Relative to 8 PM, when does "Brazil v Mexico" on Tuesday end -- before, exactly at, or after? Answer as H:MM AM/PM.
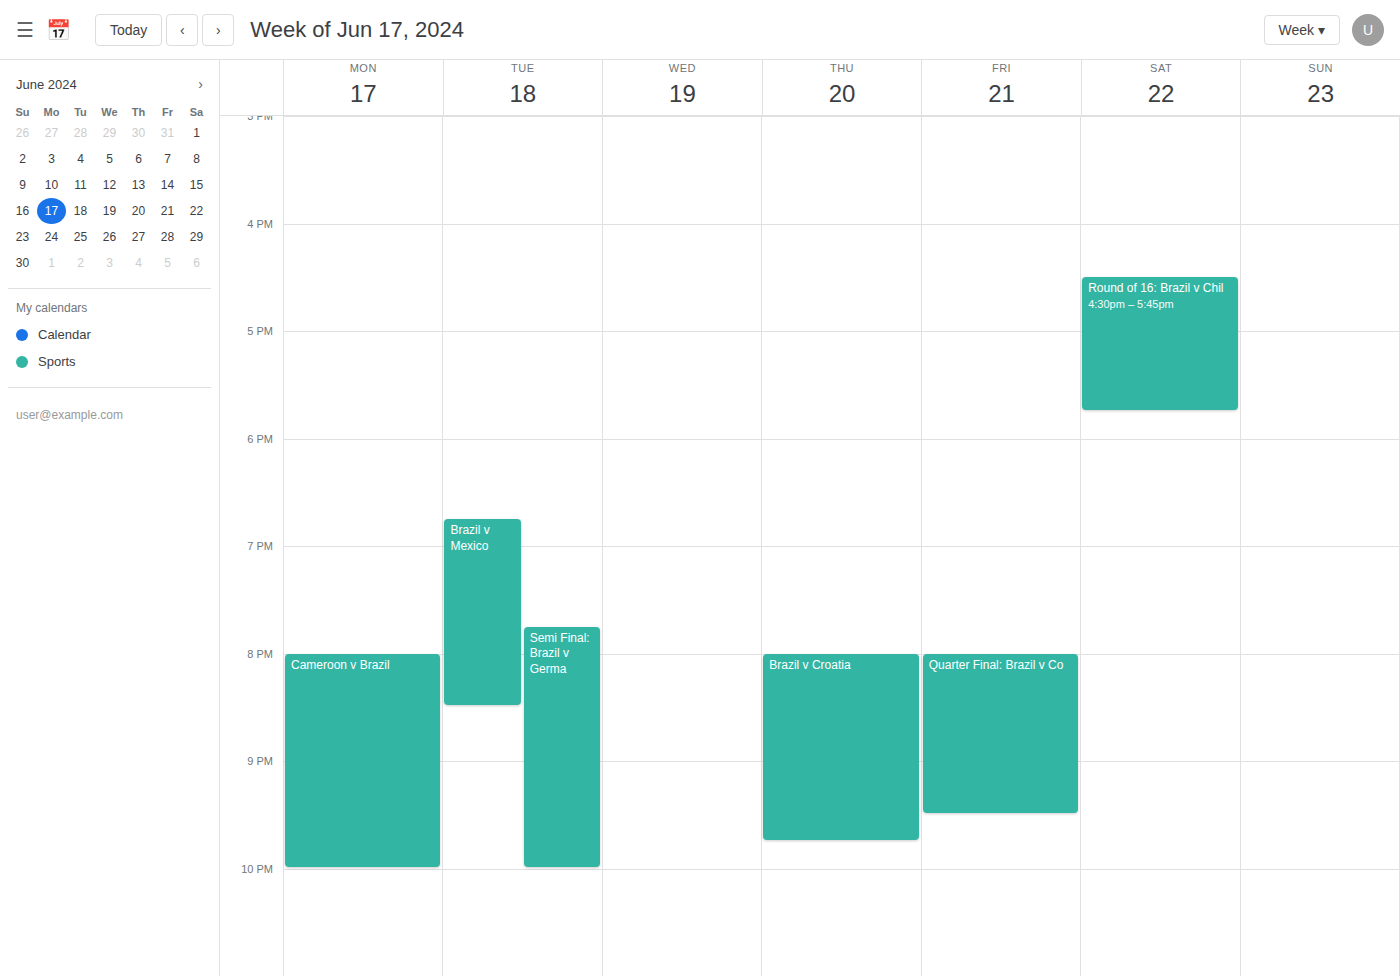
8:30 PM -- after 8 PM, 30 minutes below the 8 PM line.